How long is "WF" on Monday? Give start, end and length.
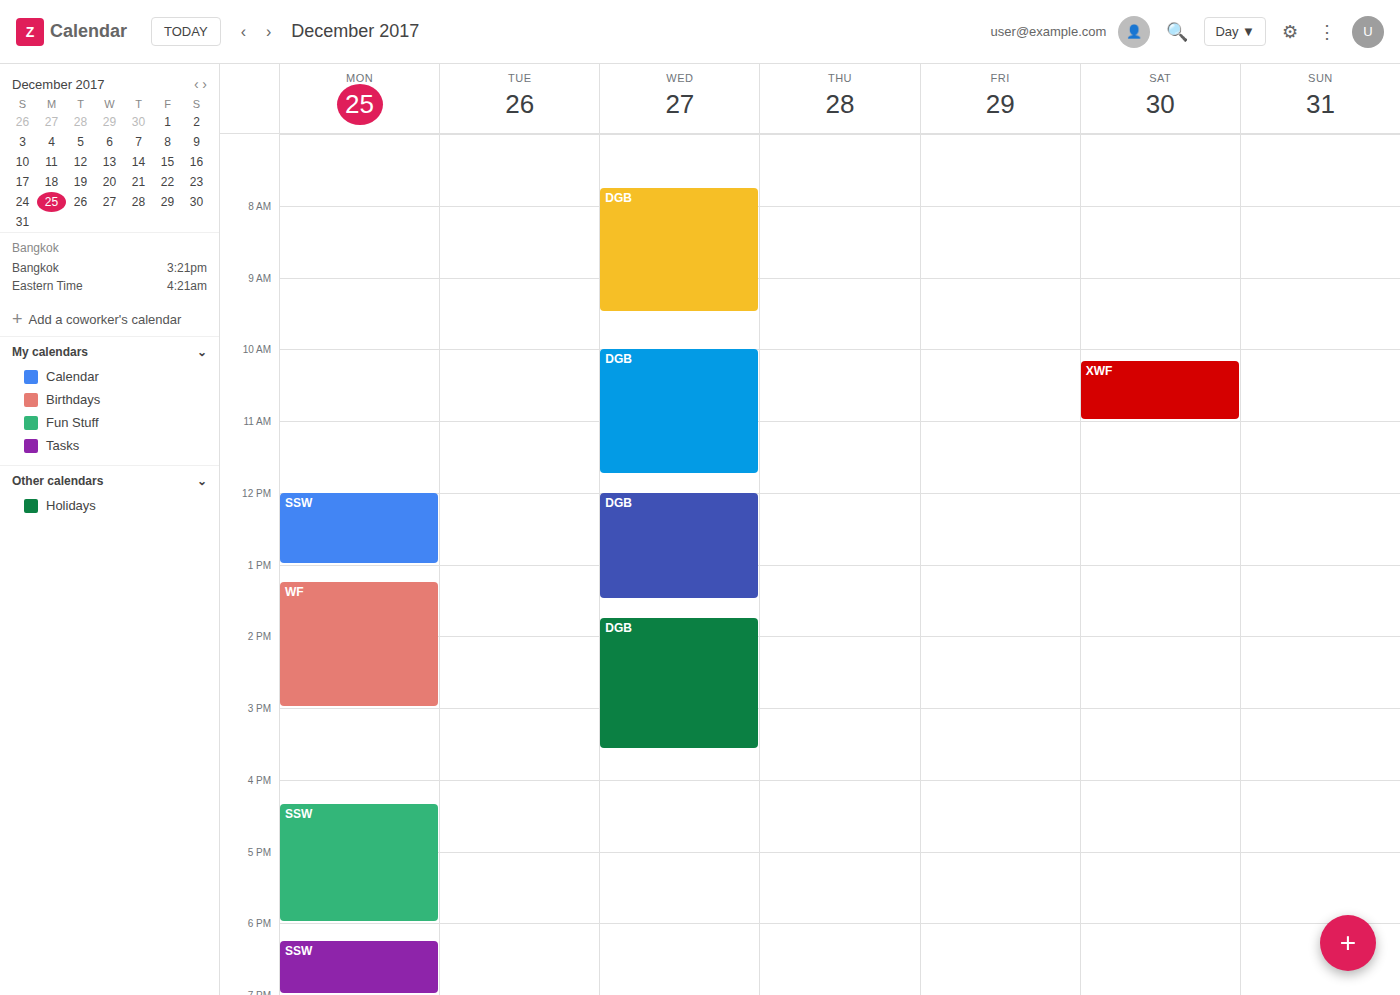
1:15 PM to 3:00 PM, 1 hour 45 minutes